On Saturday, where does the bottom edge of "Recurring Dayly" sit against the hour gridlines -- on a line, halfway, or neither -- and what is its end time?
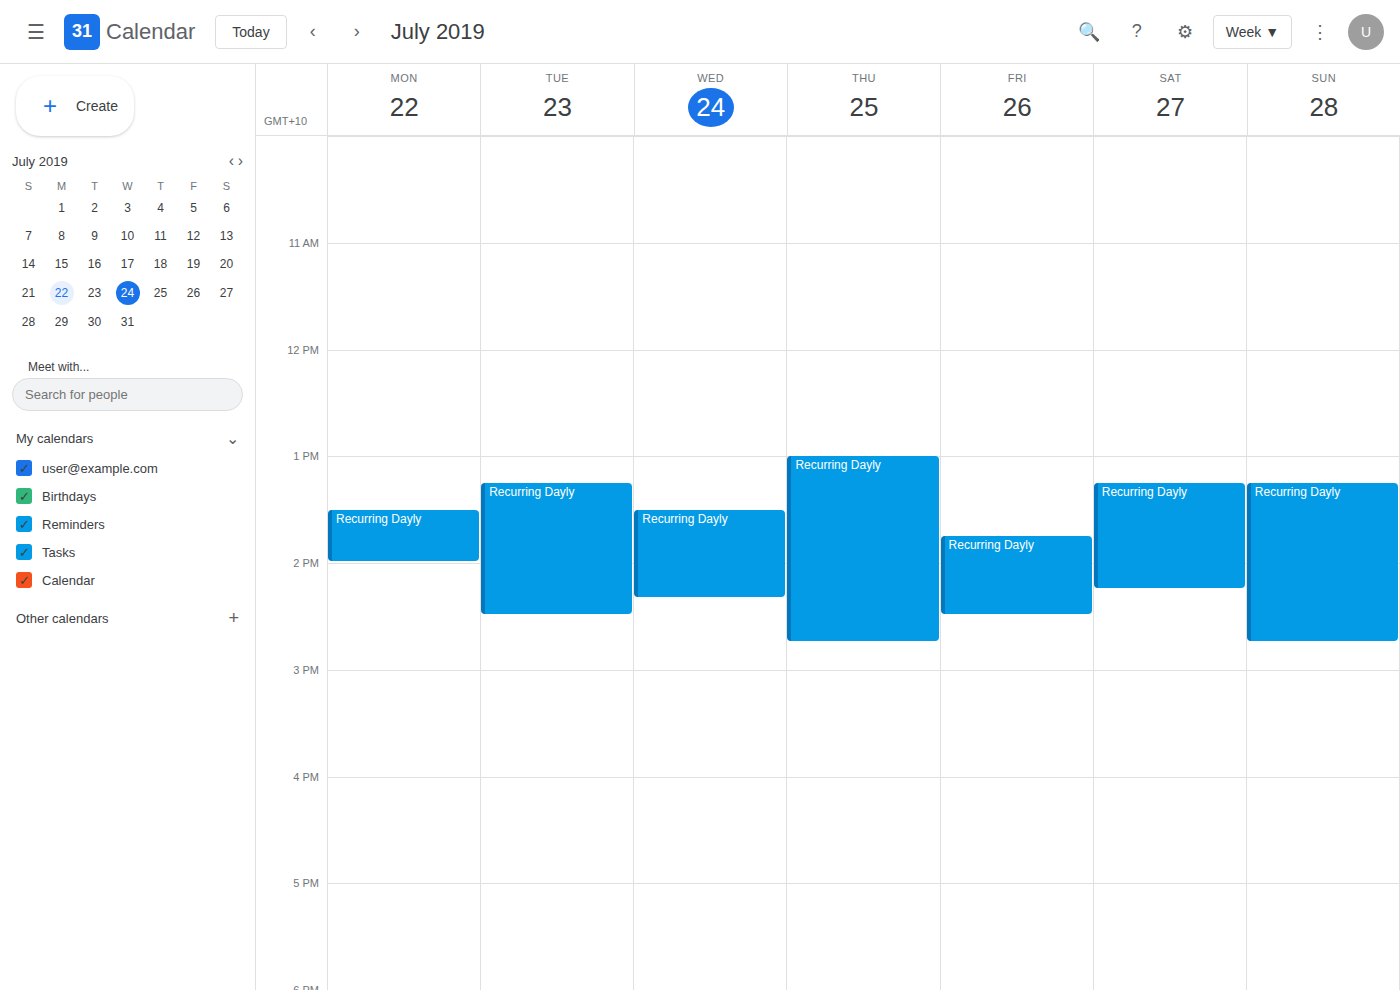
2:15 PM -- neither: a quarter of the way from the 2 PM line to the 3 PM line.